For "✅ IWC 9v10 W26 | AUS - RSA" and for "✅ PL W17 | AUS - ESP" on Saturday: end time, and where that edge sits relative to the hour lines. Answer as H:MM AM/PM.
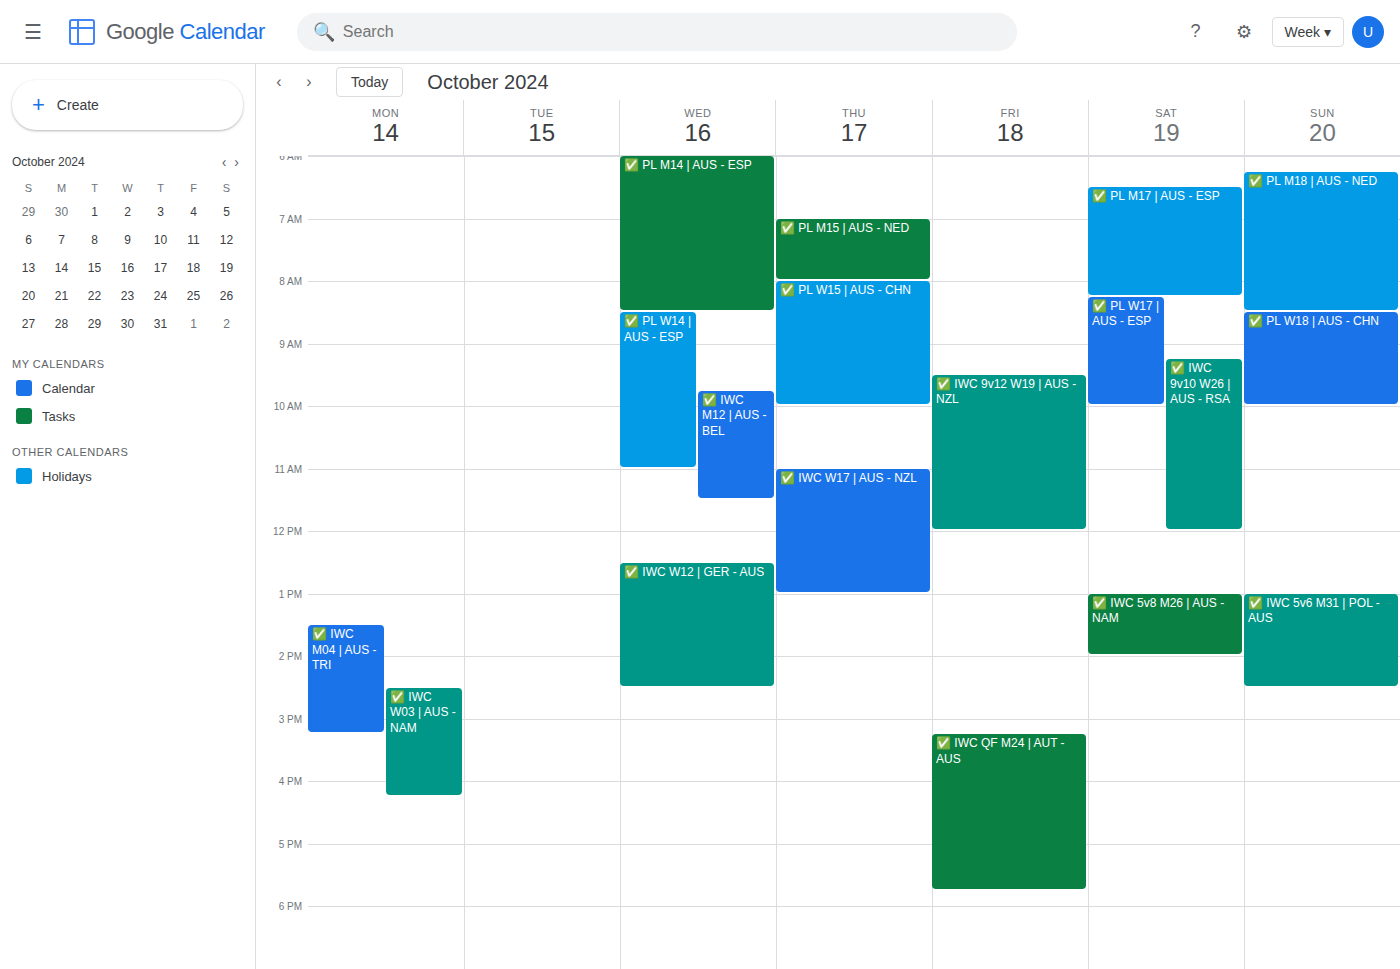
"✅ IWC 9v10 W26 | AUS - RSA": 12:00 PM, exactly on the 12 PM line. "✅ PL W17 | AUS - ESP": 10:00 AM, exactly on the 10 AM line.